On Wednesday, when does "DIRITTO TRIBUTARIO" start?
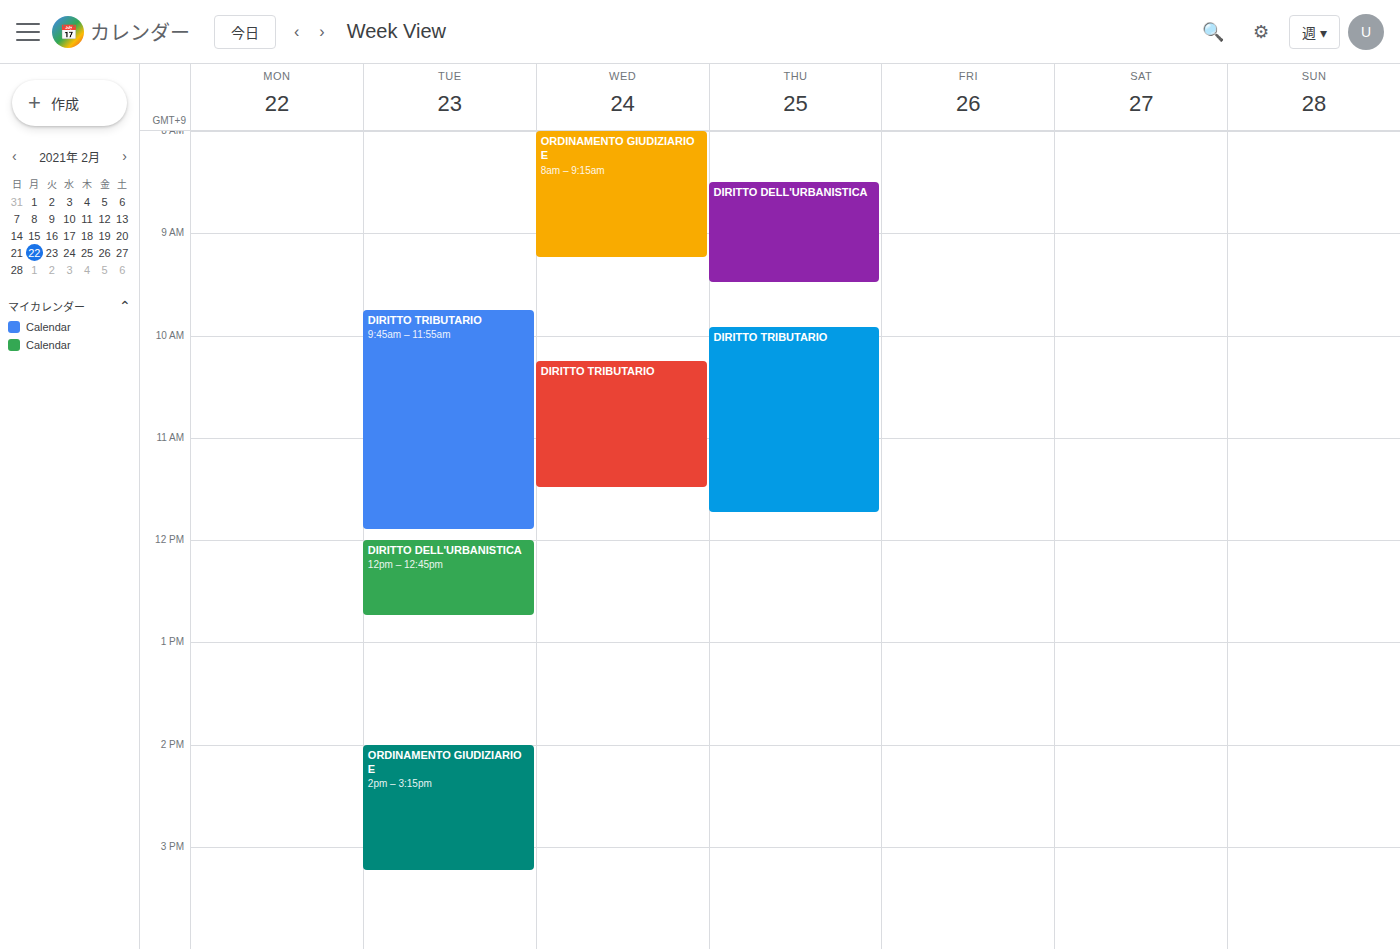
10:15 AM